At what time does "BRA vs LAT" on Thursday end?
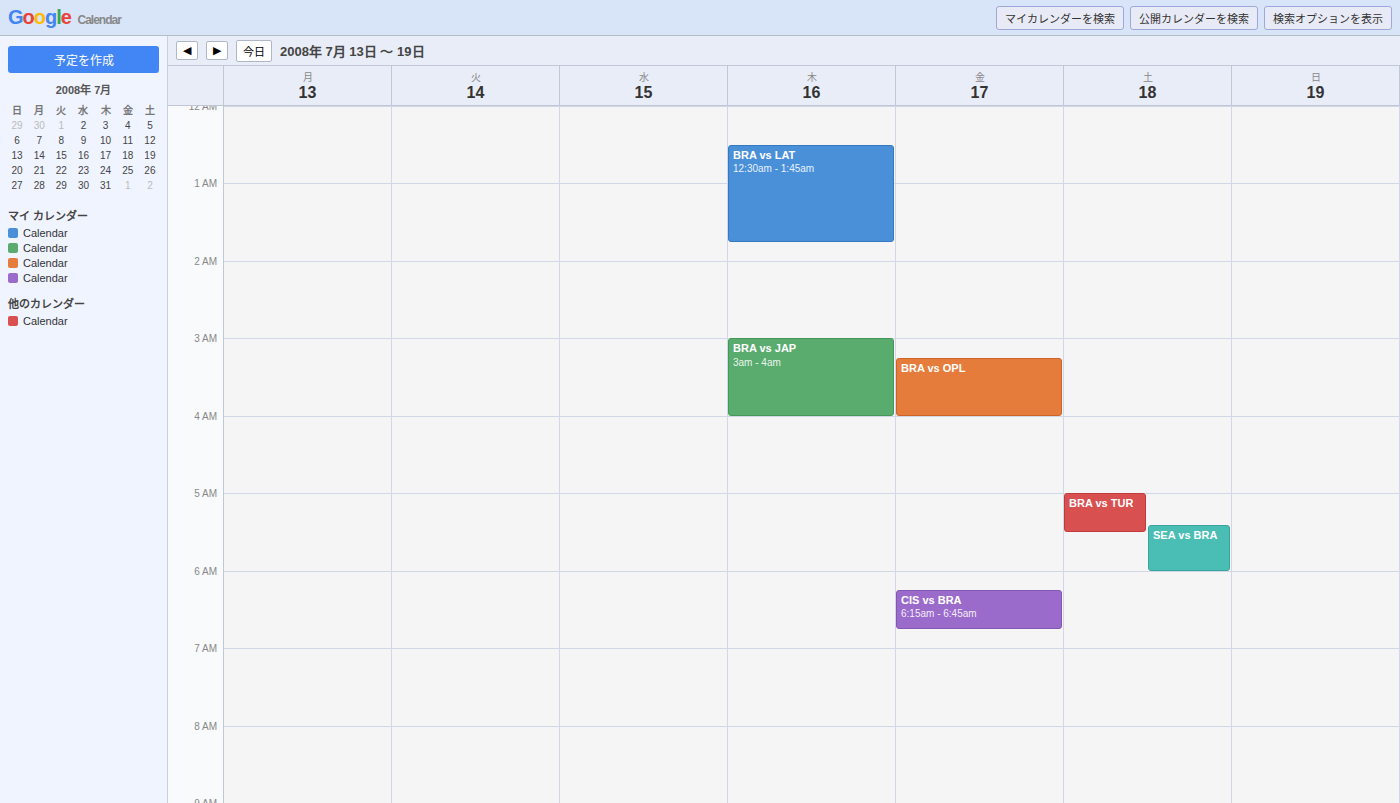
1:45 AM